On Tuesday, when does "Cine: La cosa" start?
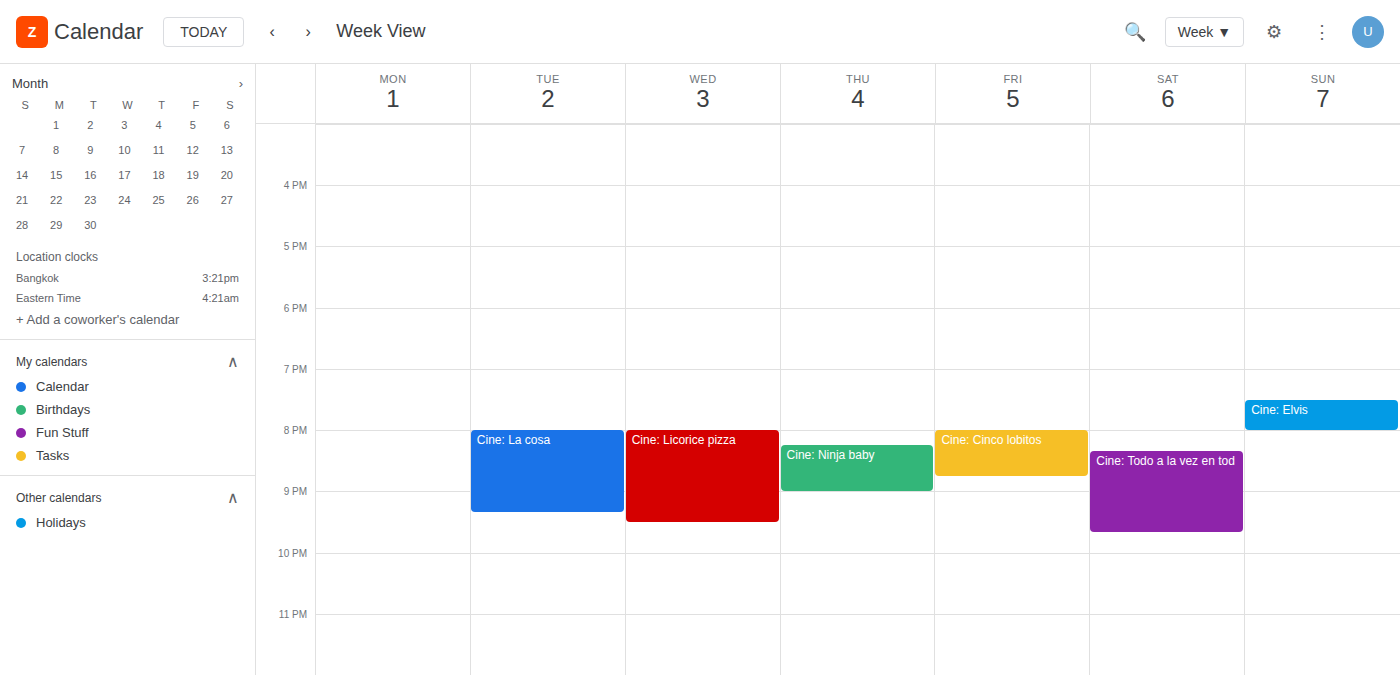
8:00 PM